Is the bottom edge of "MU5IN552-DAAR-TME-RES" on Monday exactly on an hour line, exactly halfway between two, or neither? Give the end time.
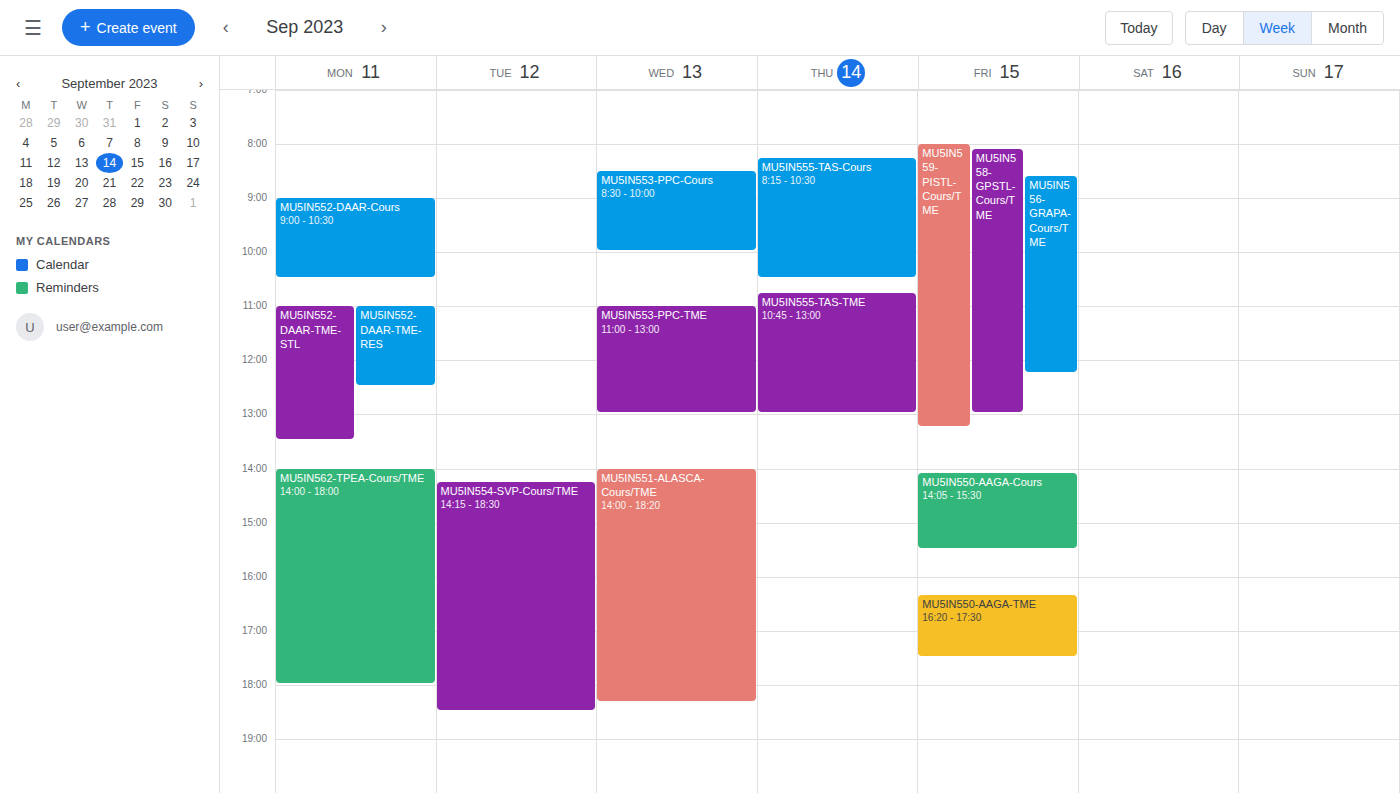
12:30 PM -- halfway between the 12 PM and 1 PM lines.